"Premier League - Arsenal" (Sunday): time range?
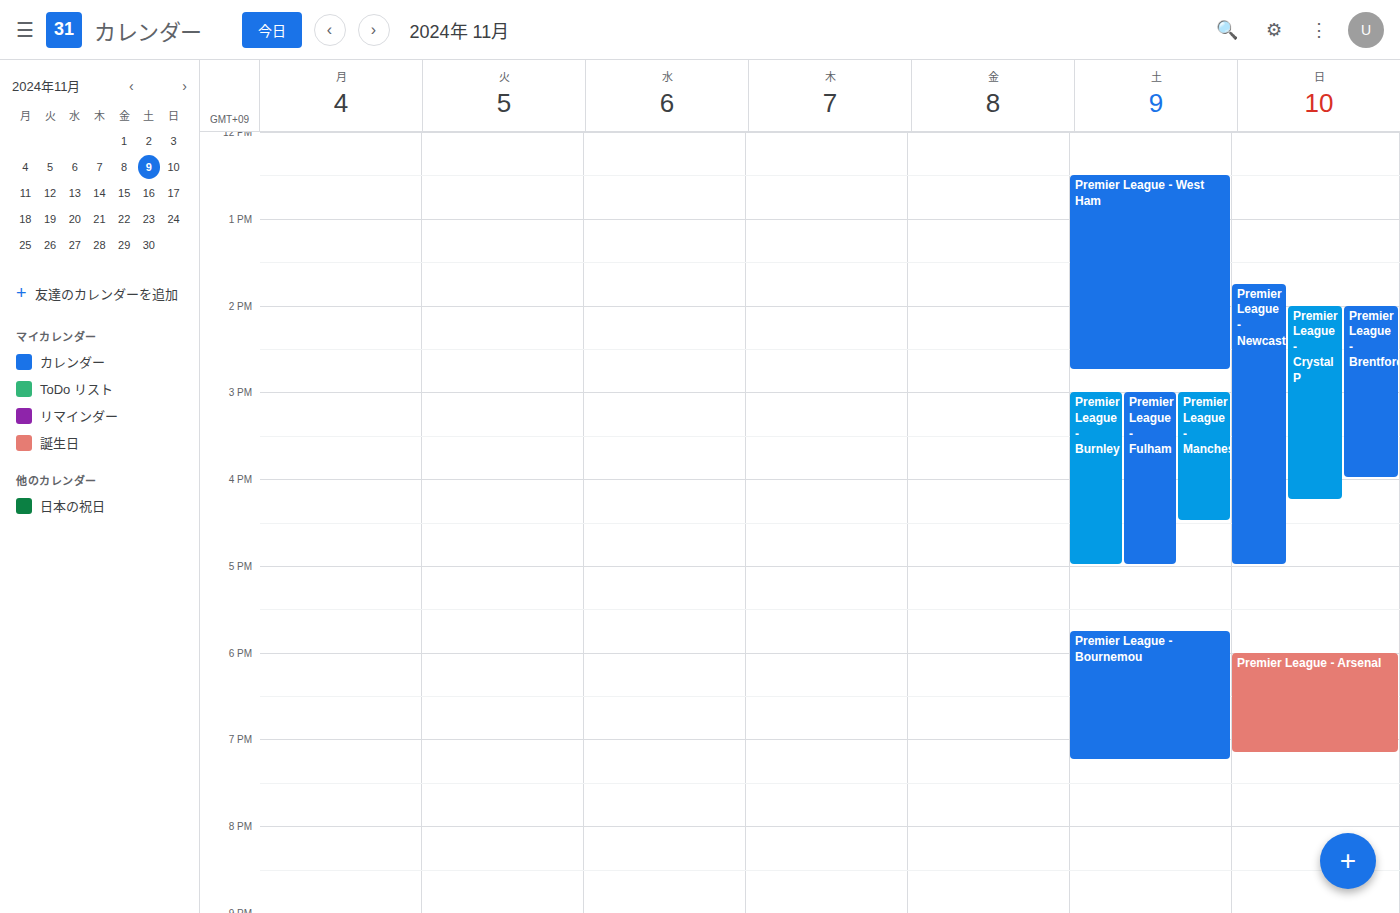
6:00 PM to 7:10 PM